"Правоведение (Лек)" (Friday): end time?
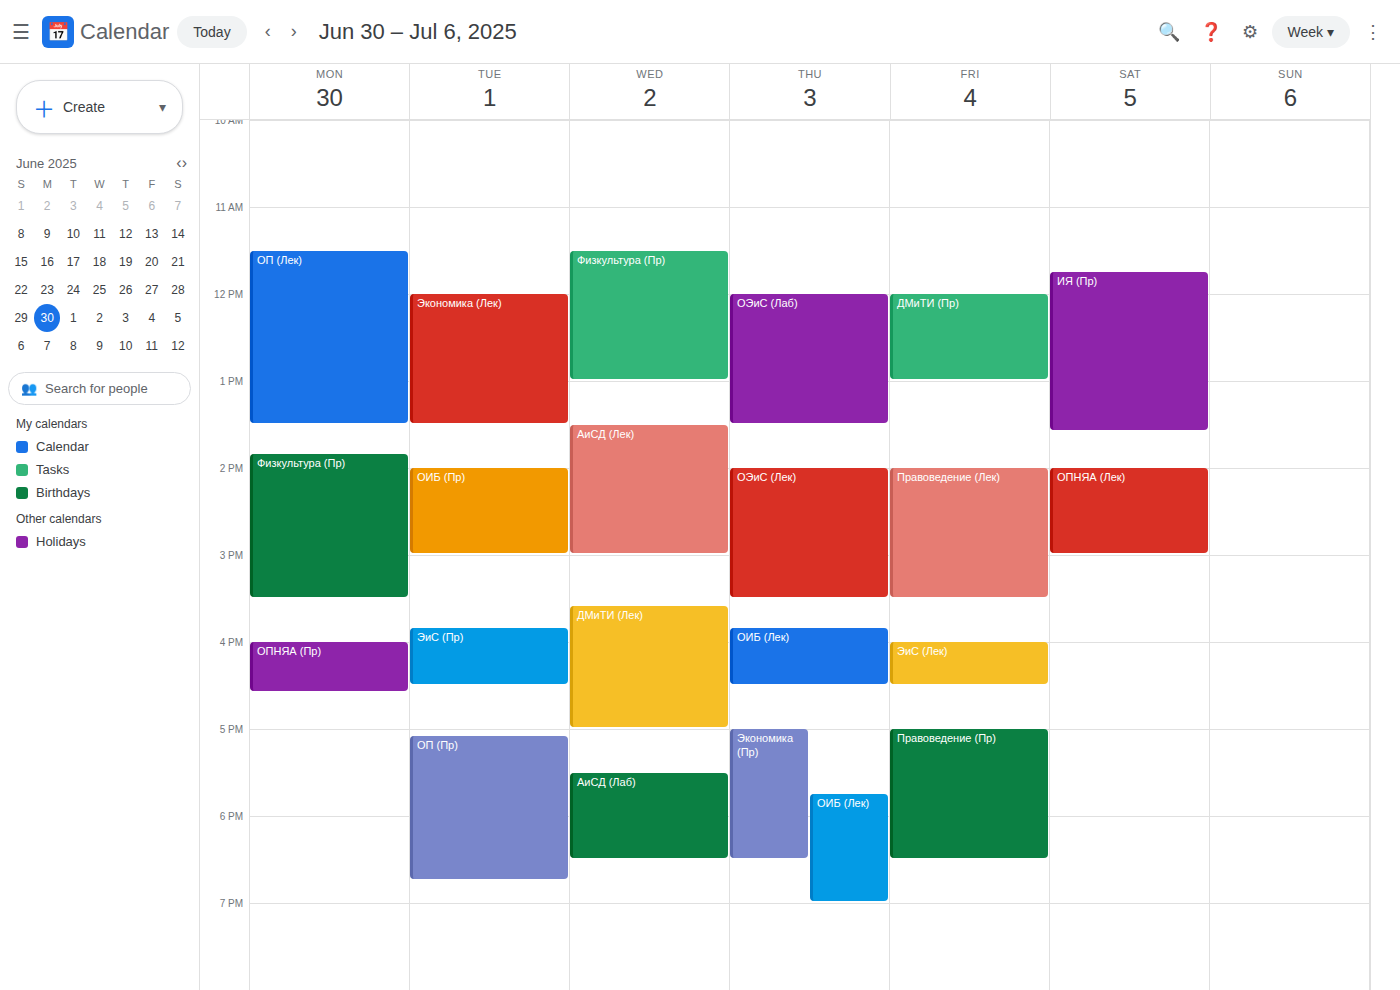
3:30 PM